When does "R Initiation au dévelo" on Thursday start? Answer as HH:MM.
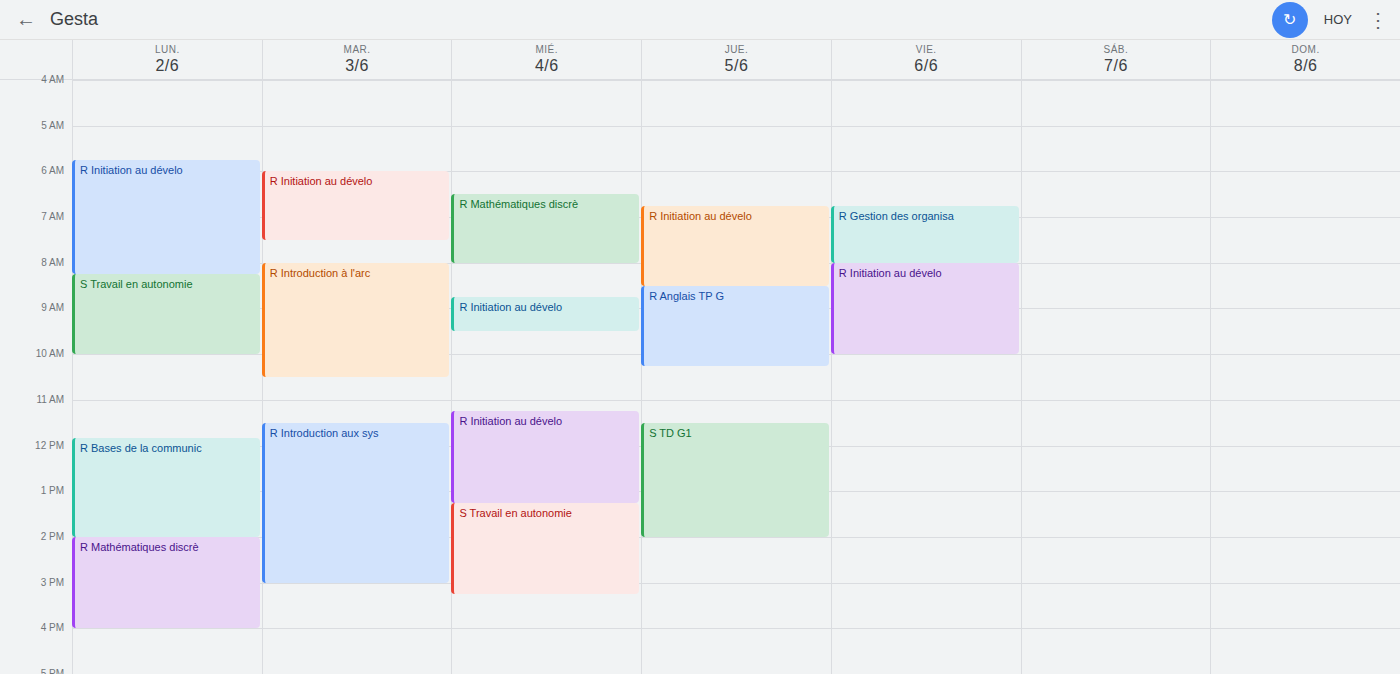
06:45